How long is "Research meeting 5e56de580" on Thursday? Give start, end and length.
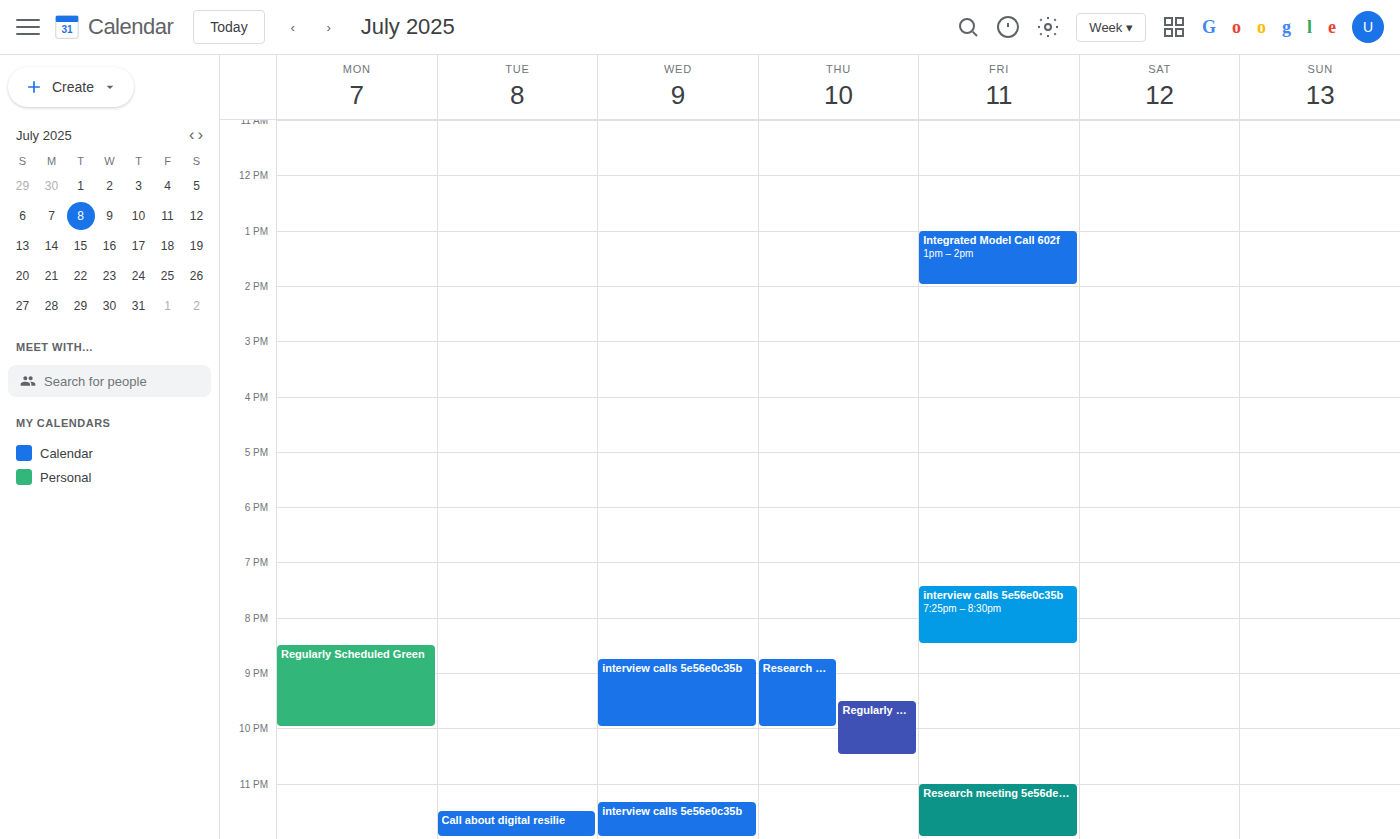
20:45 to 22:00, 1 hour 15 minutes